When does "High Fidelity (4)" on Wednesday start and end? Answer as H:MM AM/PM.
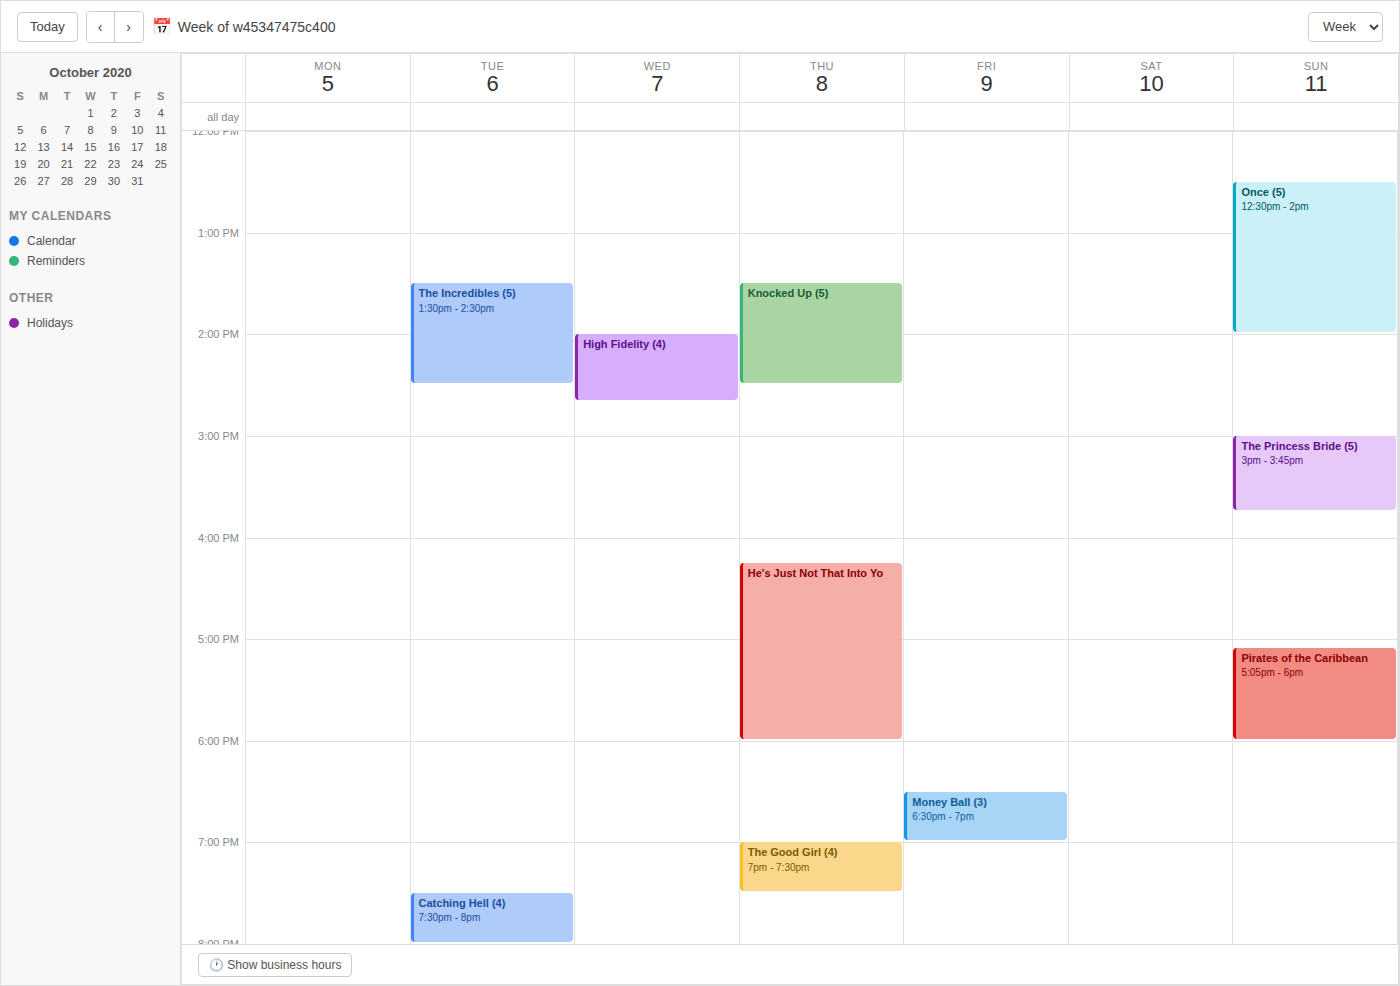
2:00 PM to 2:40 PM